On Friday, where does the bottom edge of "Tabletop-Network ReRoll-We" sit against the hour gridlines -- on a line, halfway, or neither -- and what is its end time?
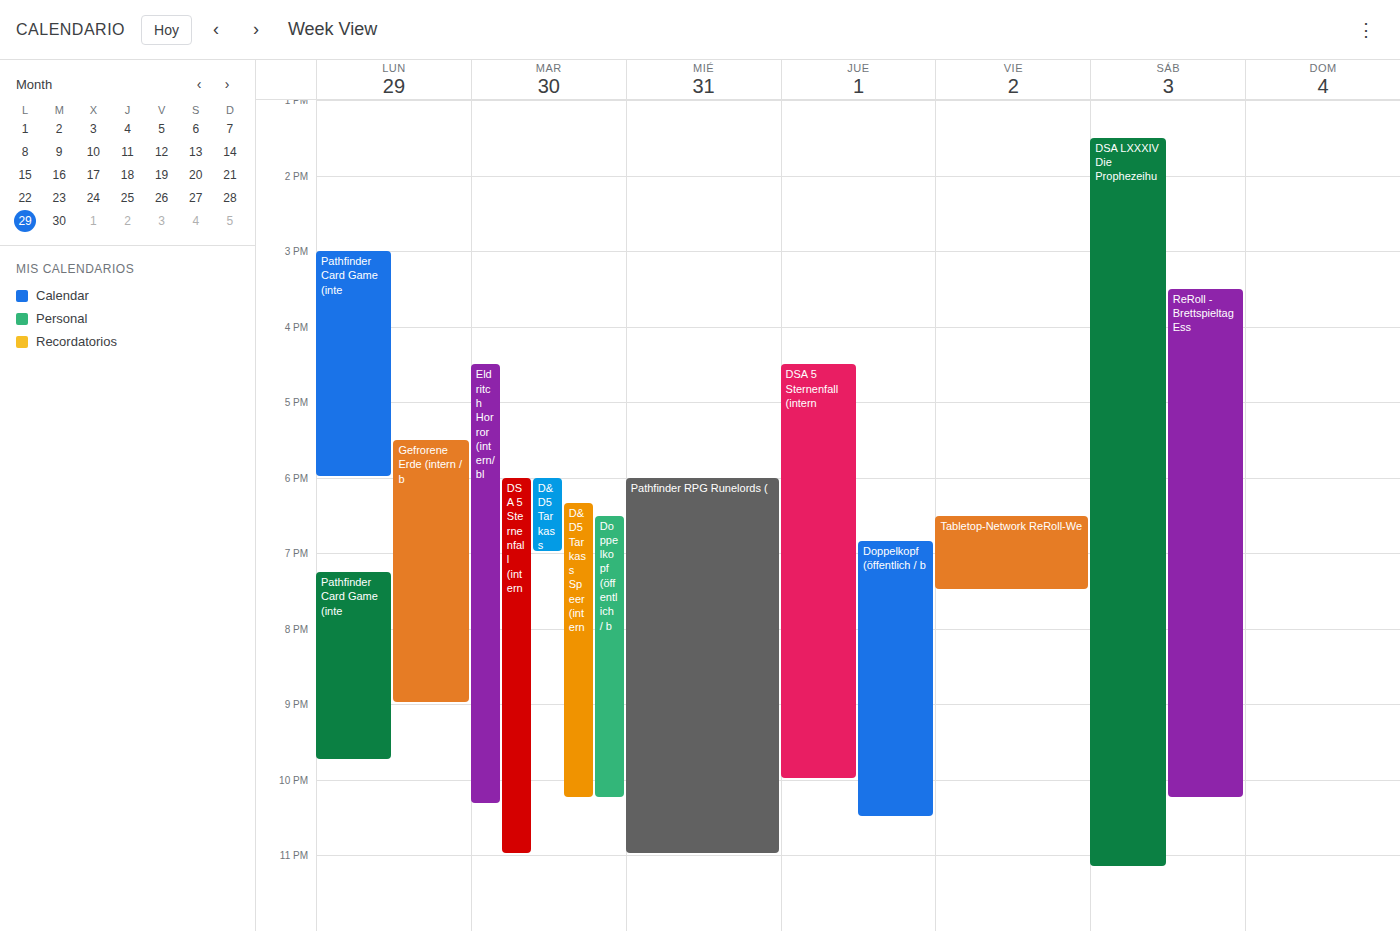
7:30 PM -- halfway between the 7 PM and 8 PM lines.